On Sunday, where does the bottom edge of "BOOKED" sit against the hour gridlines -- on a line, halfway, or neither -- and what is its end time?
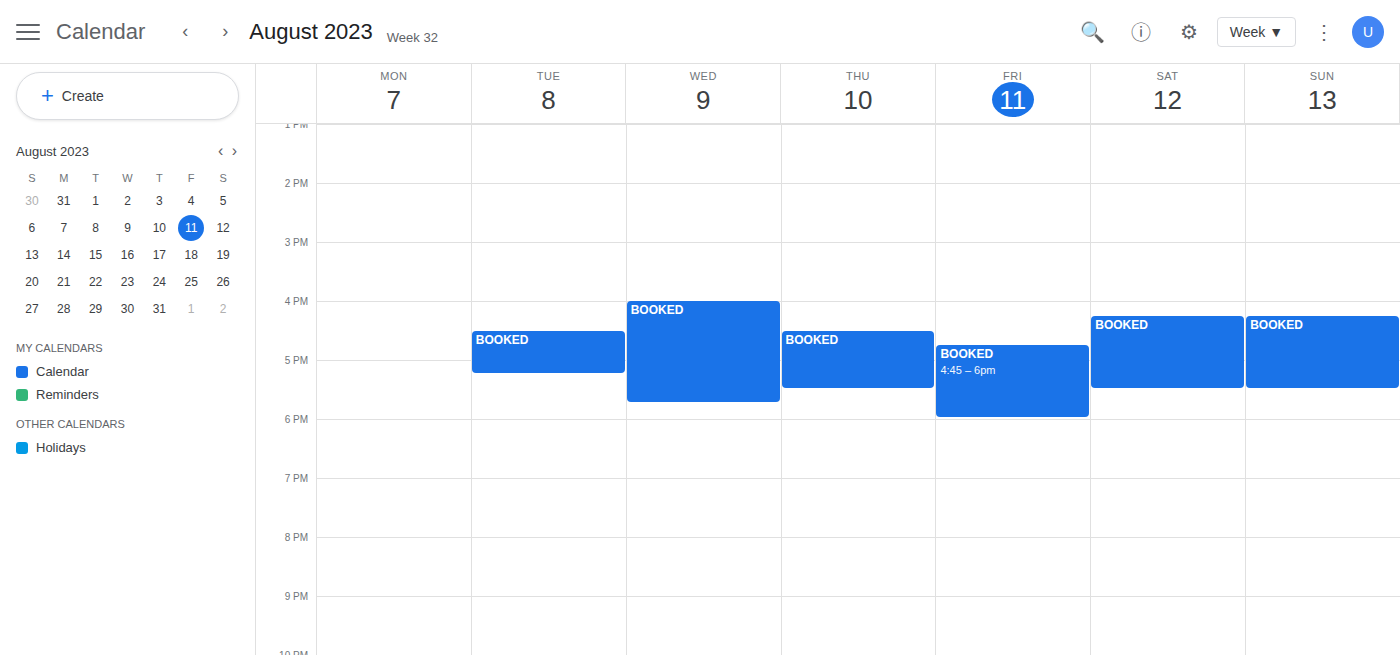
5:30 PM -- halfway between the 5 PM and 6 PM lines.